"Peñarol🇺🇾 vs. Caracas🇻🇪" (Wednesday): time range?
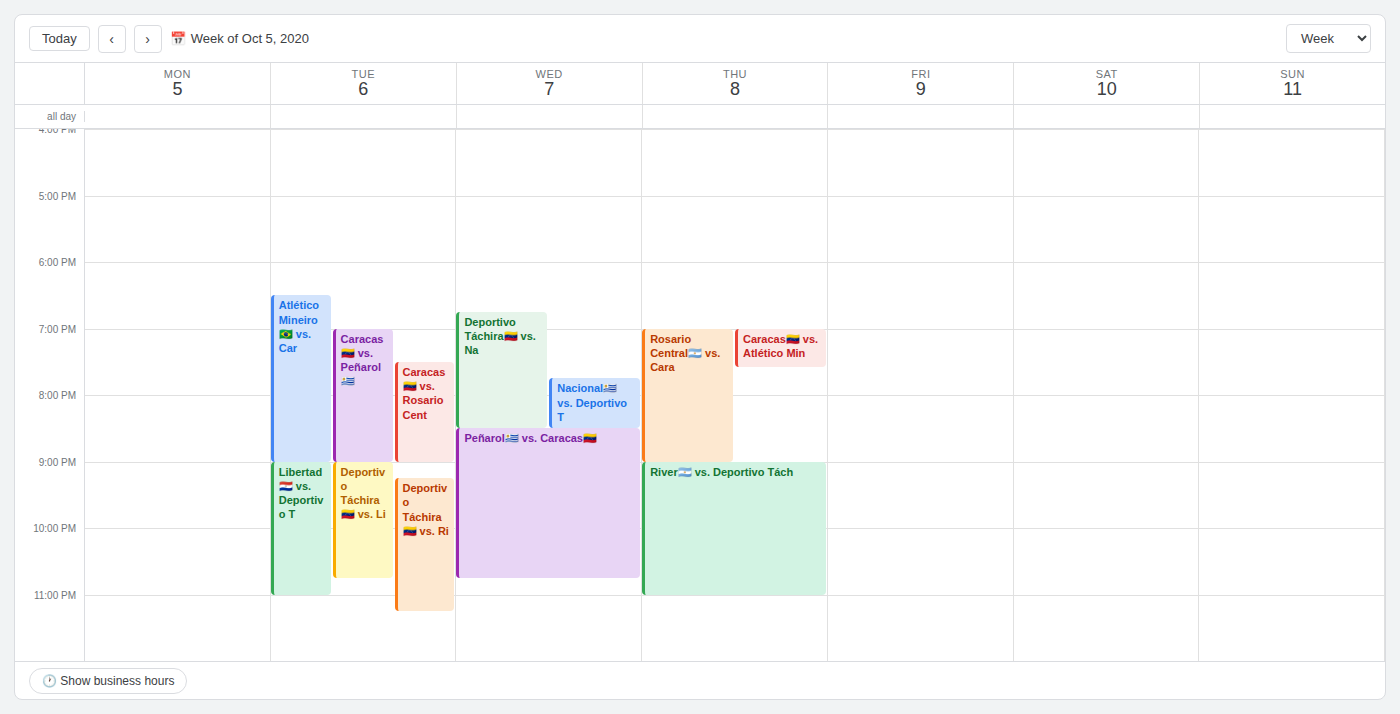
20:30 to 22:45